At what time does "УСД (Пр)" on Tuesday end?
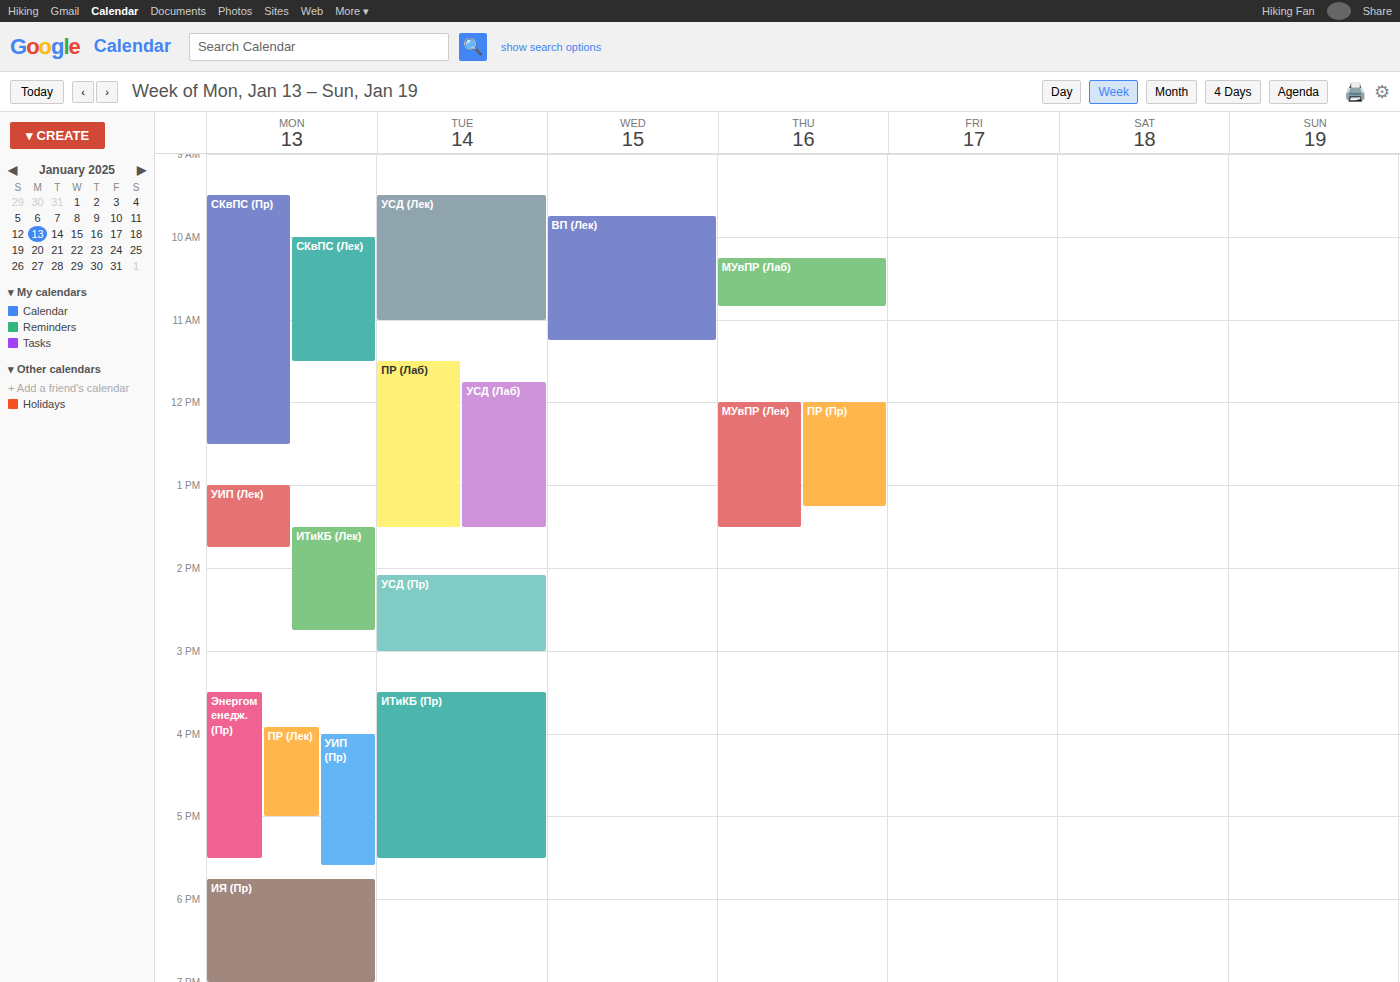
3:00 PM